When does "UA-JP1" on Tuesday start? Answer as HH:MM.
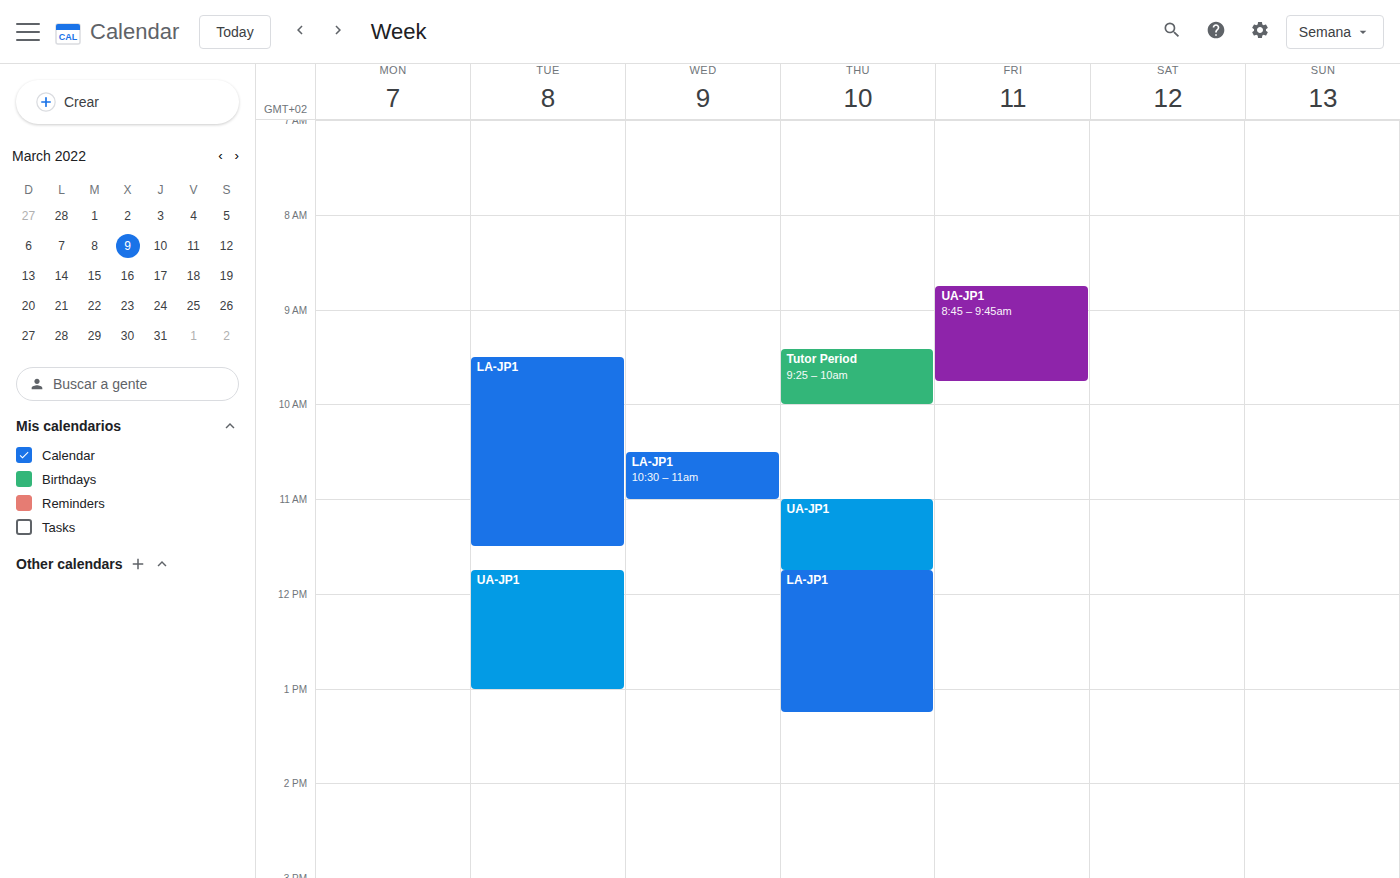
11:45